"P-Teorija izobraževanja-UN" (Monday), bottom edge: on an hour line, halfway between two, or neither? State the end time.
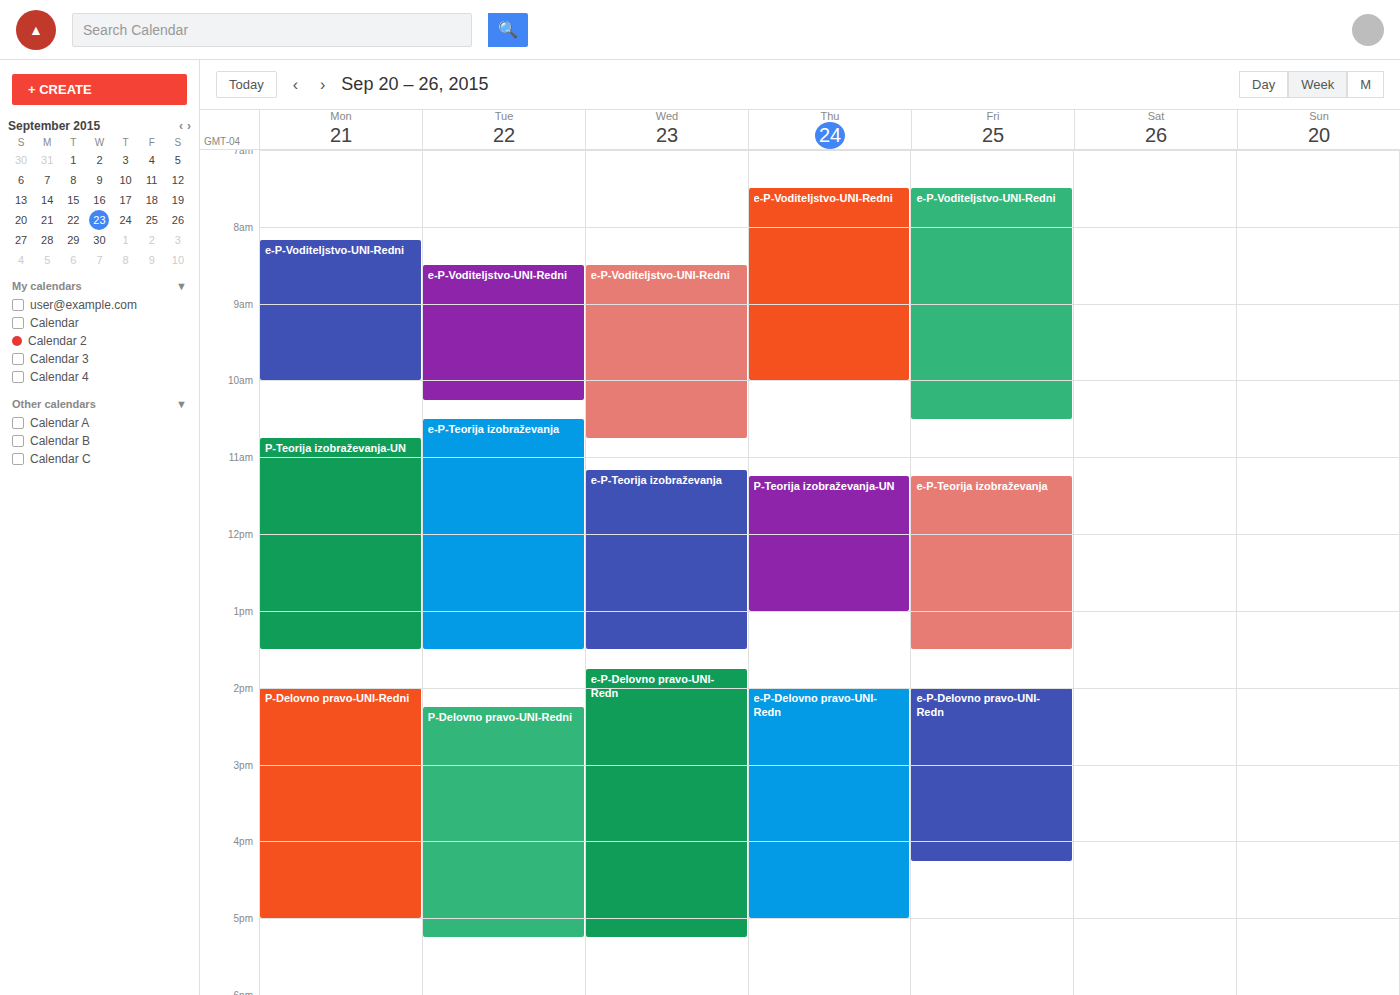
13:30 -- halfway between the 13:00 and 14:00 lines.